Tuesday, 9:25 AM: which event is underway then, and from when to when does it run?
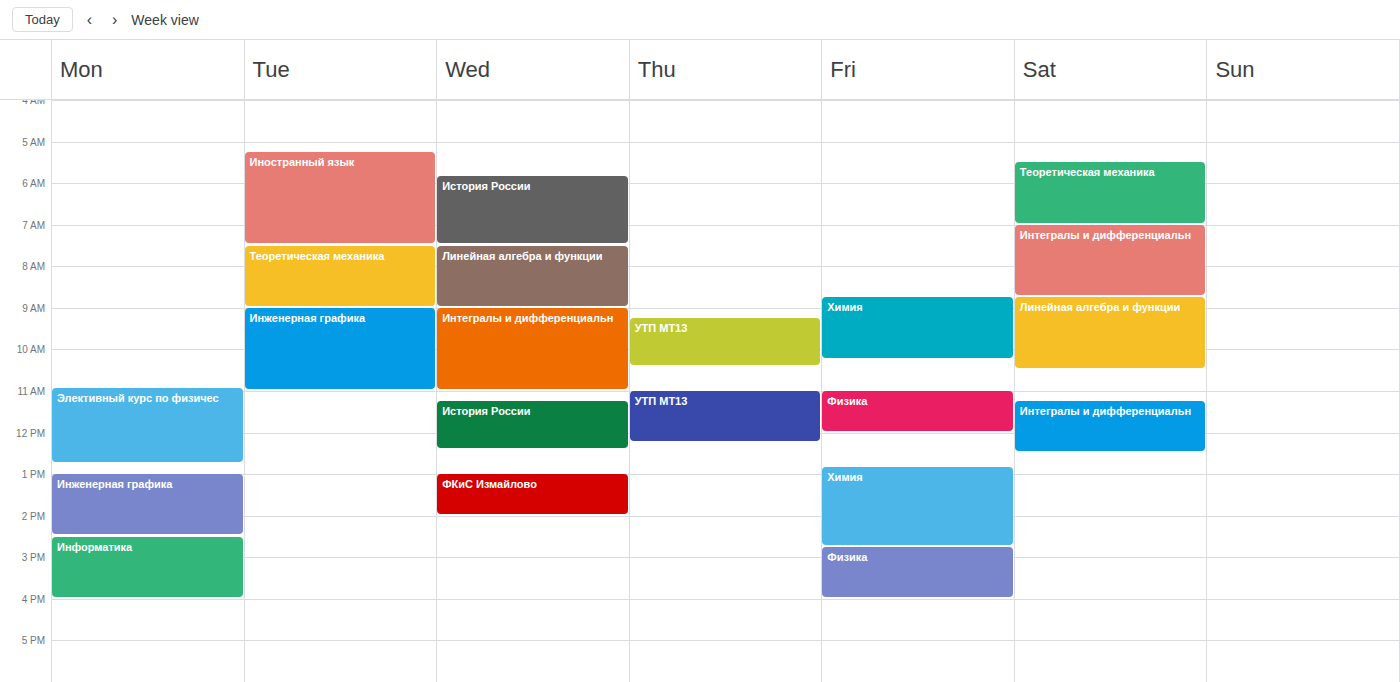
"Инженерная графика", 9:00 AM to 11:00 AM